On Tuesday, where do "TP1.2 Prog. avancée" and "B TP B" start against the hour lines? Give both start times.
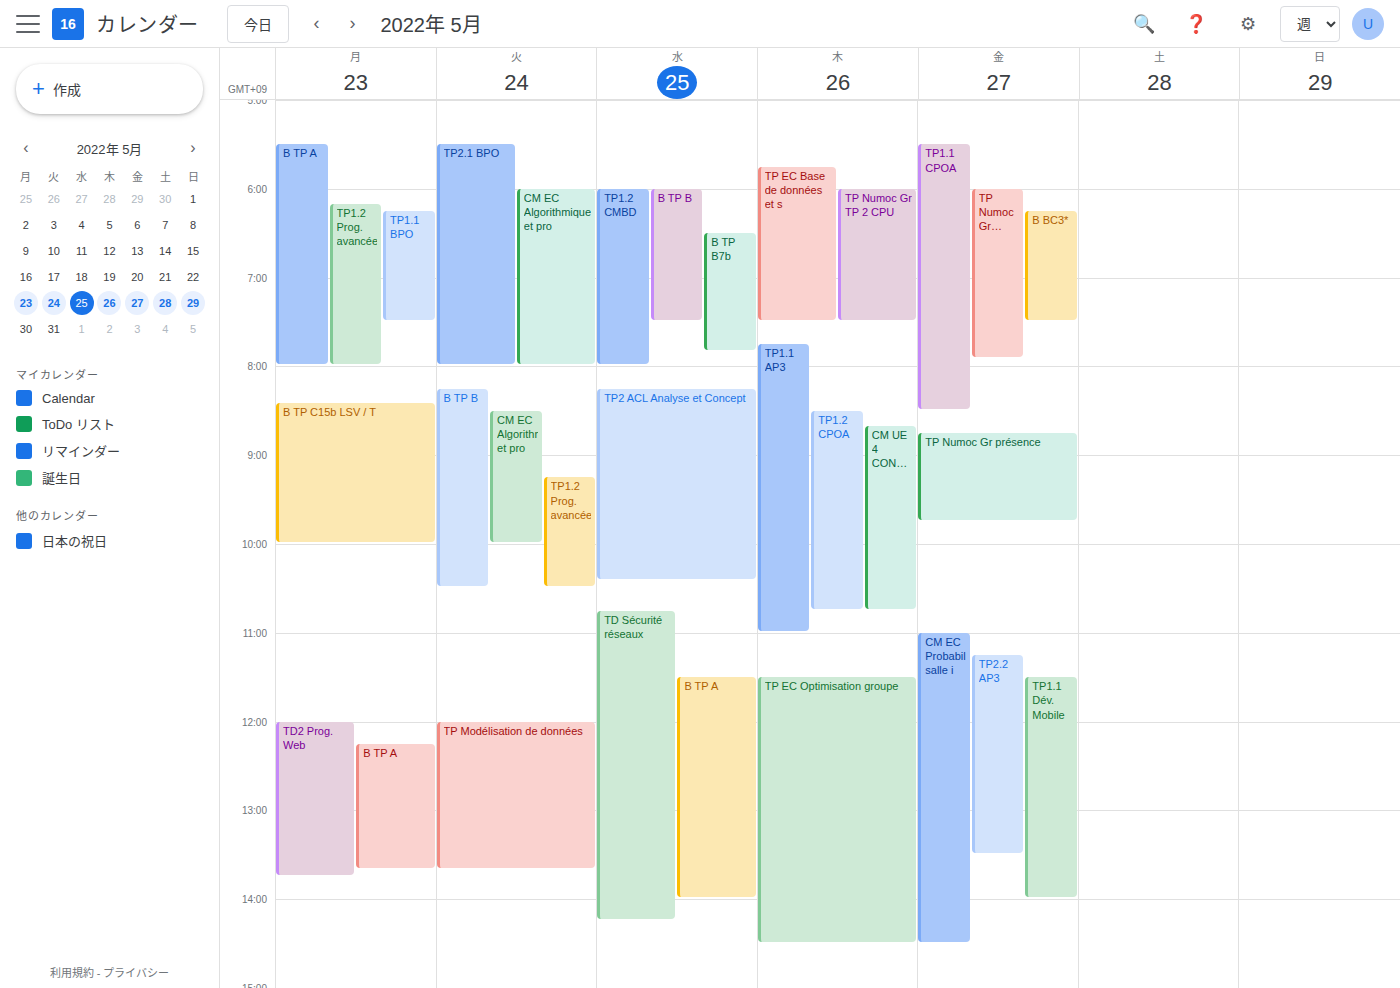
"TP1.2 Prog. avancée": 9:15 AM, neither: a quarter of the way from the 9 AM line to the 10 AM line. "B TP B": 8:15 AM, neither: a quarter of the way from the 8 AM line to the 9 AM line.